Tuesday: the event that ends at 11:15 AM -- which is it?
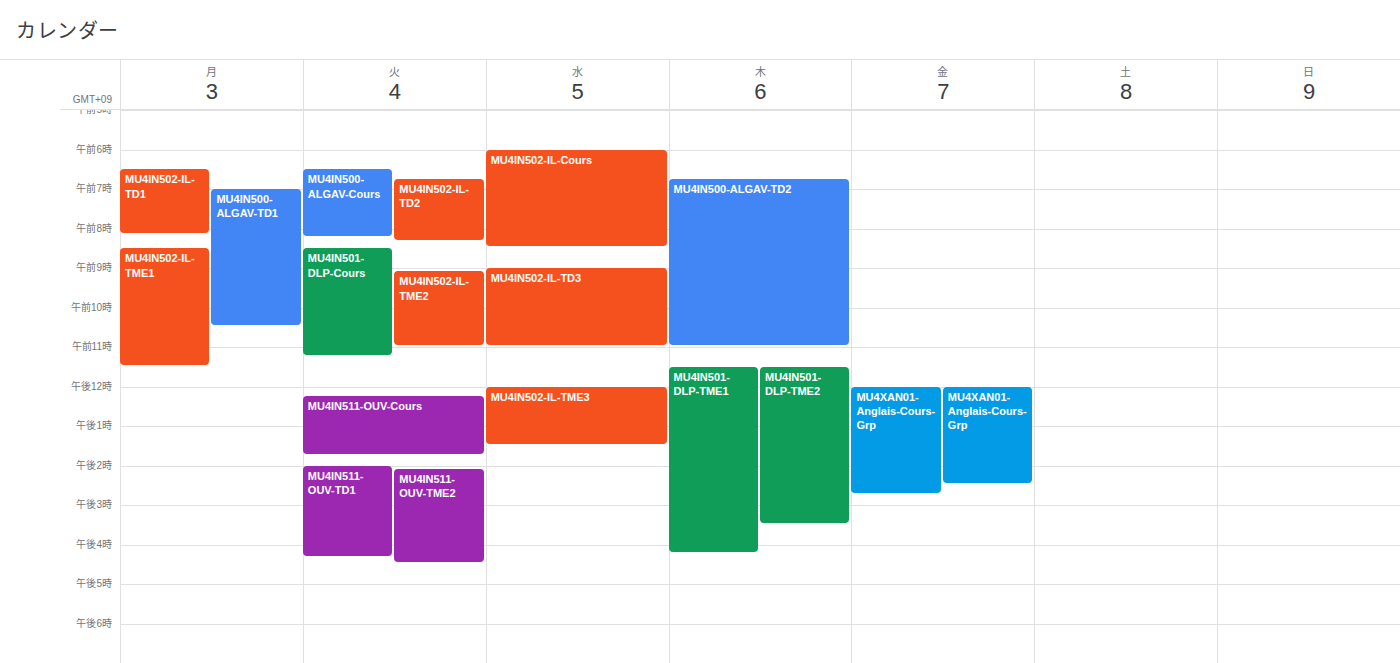
"MU4IN501-DLP-Cours"